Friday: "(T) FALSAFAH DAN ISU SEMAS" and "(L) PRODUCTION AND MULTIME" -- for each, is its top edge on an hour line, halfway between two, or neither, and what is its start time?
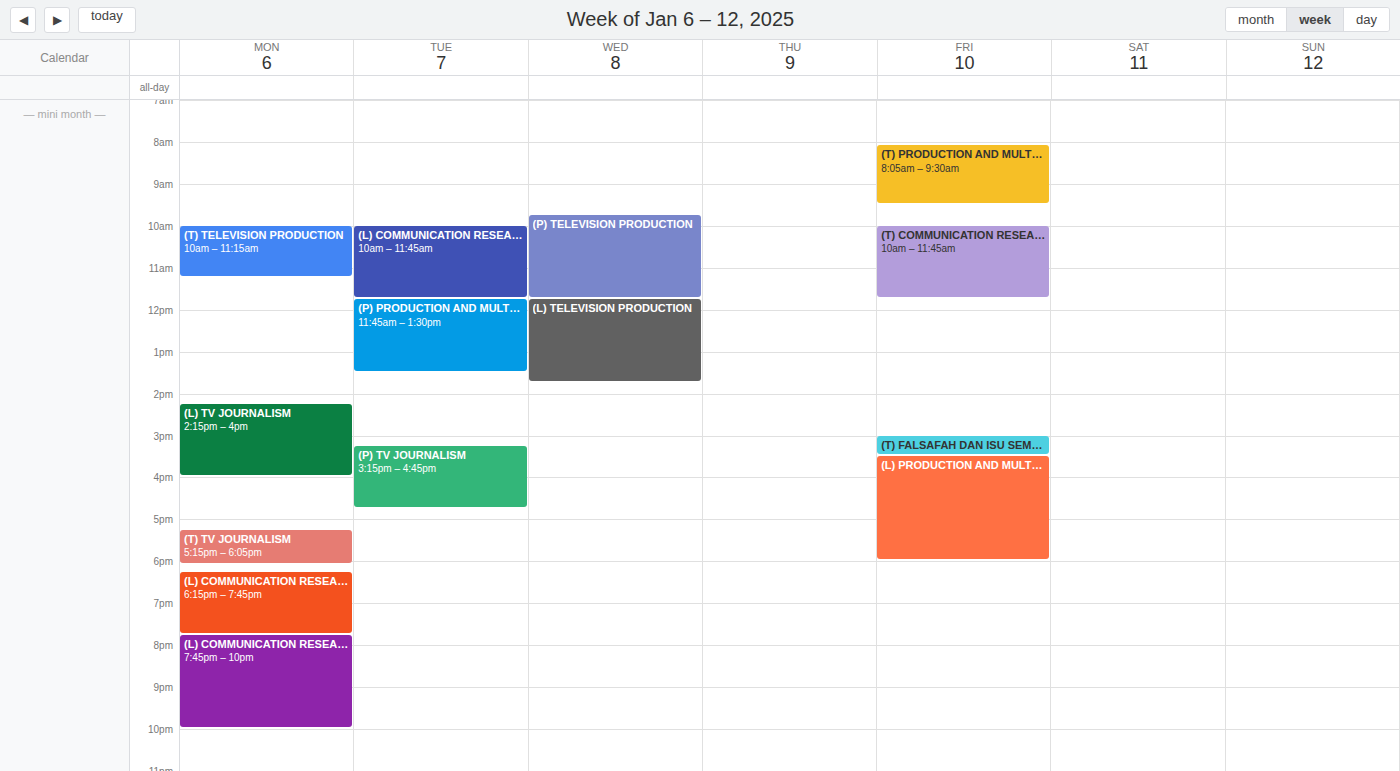
"(T) FALSAFAH DAN ISU SEMAS": 3:00 PM, exactly on the 3 PM line. "(L) PRODUCTION AND MULTIME": 3:30 PM, halfway between the 3 PM and 4 PM lines.